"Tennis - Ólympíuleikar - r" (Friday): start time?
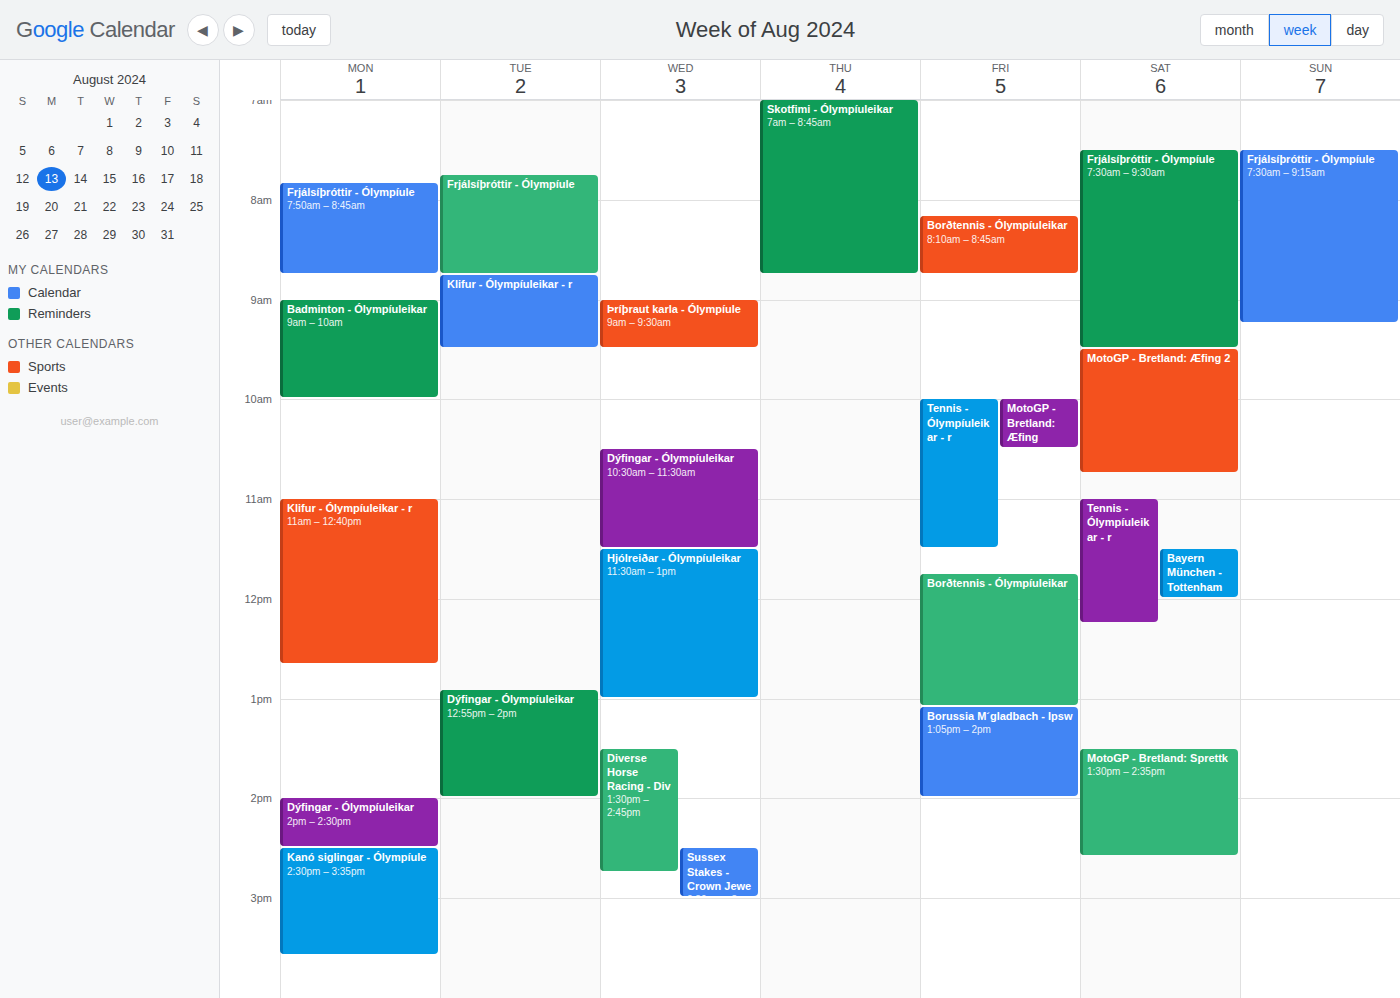
10:00 AM